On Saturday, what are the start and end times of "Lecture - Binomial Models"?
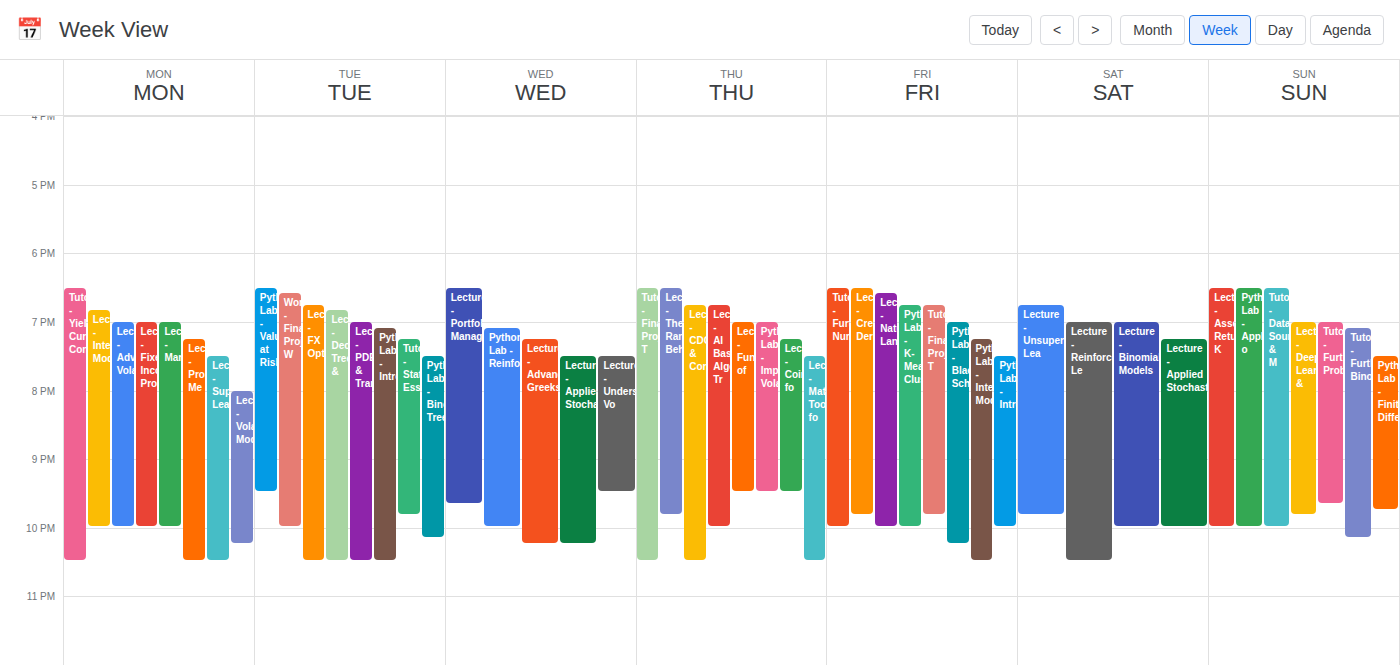
7:00 PM to 10:00 PM